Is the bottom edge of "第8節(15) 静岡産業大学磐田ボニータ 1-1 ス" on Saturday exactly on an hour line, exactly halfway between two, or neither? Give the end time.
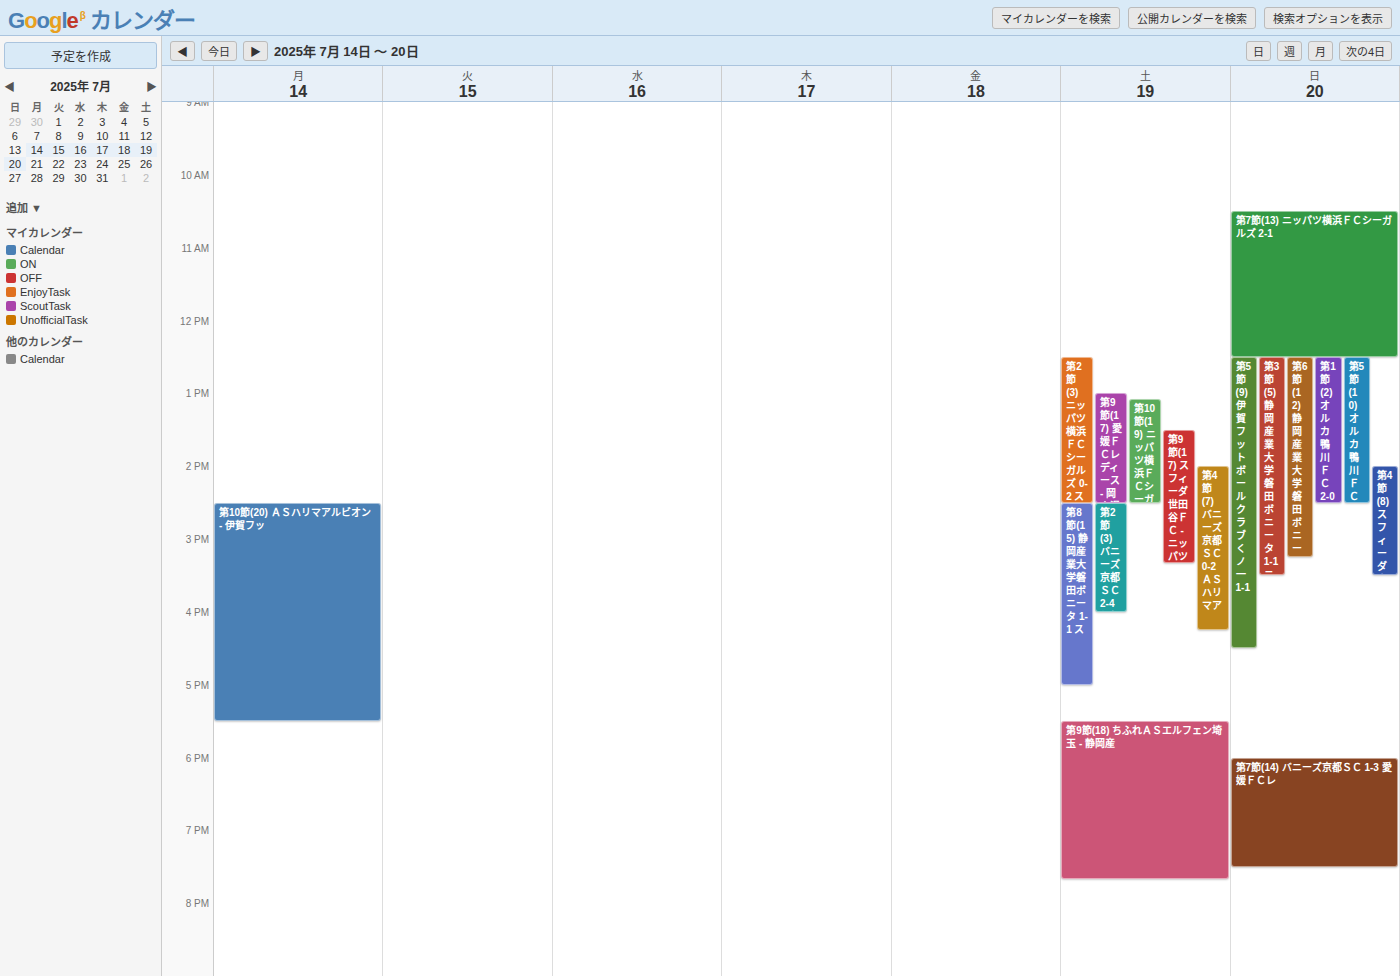
5:00 PM -- exactly on the 5 PM line.